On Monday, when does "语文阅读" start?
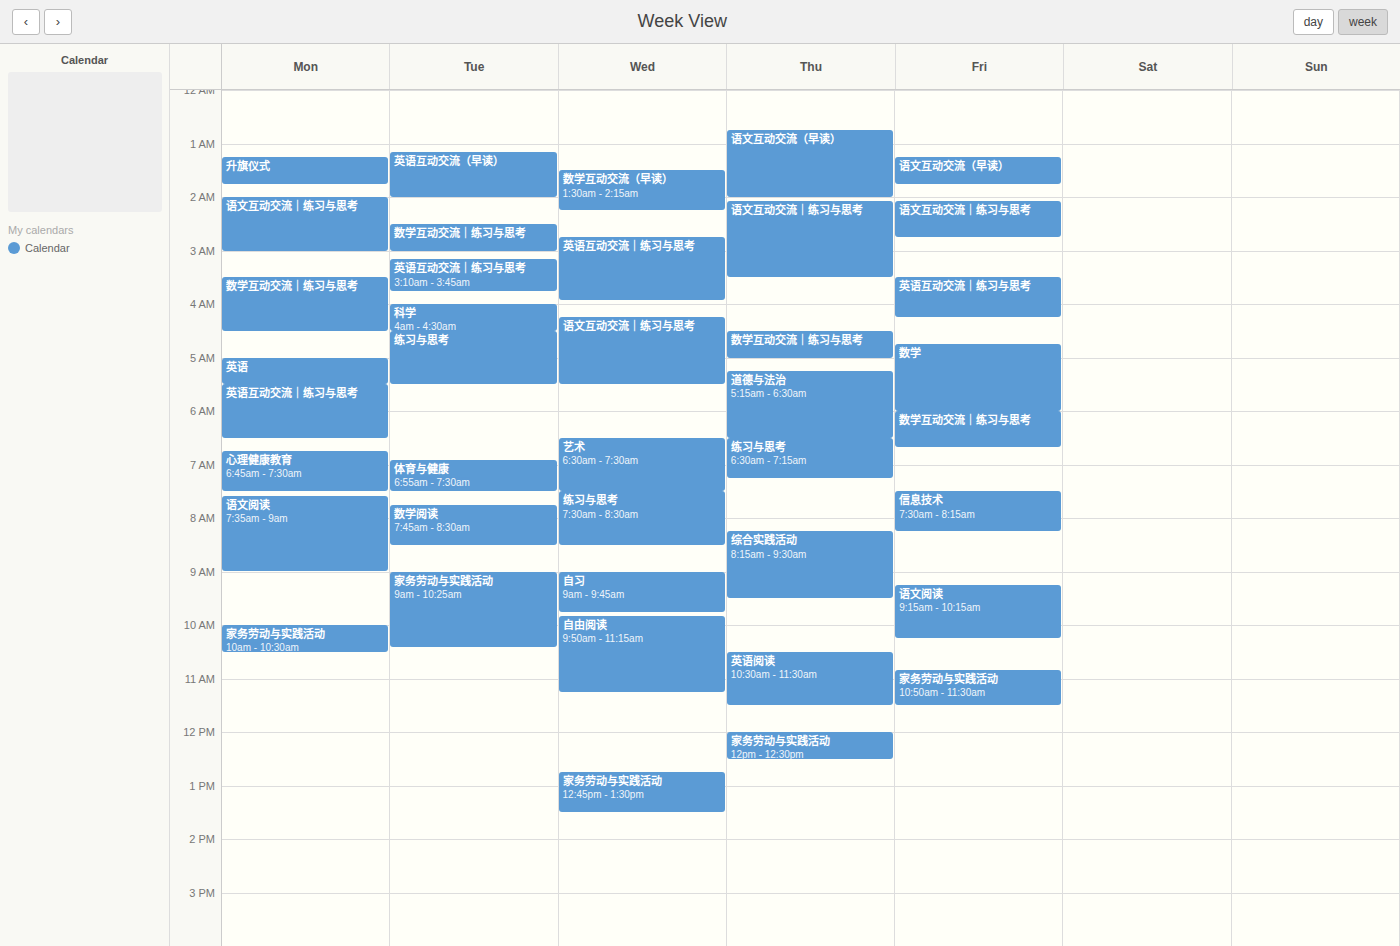
7:35 AM